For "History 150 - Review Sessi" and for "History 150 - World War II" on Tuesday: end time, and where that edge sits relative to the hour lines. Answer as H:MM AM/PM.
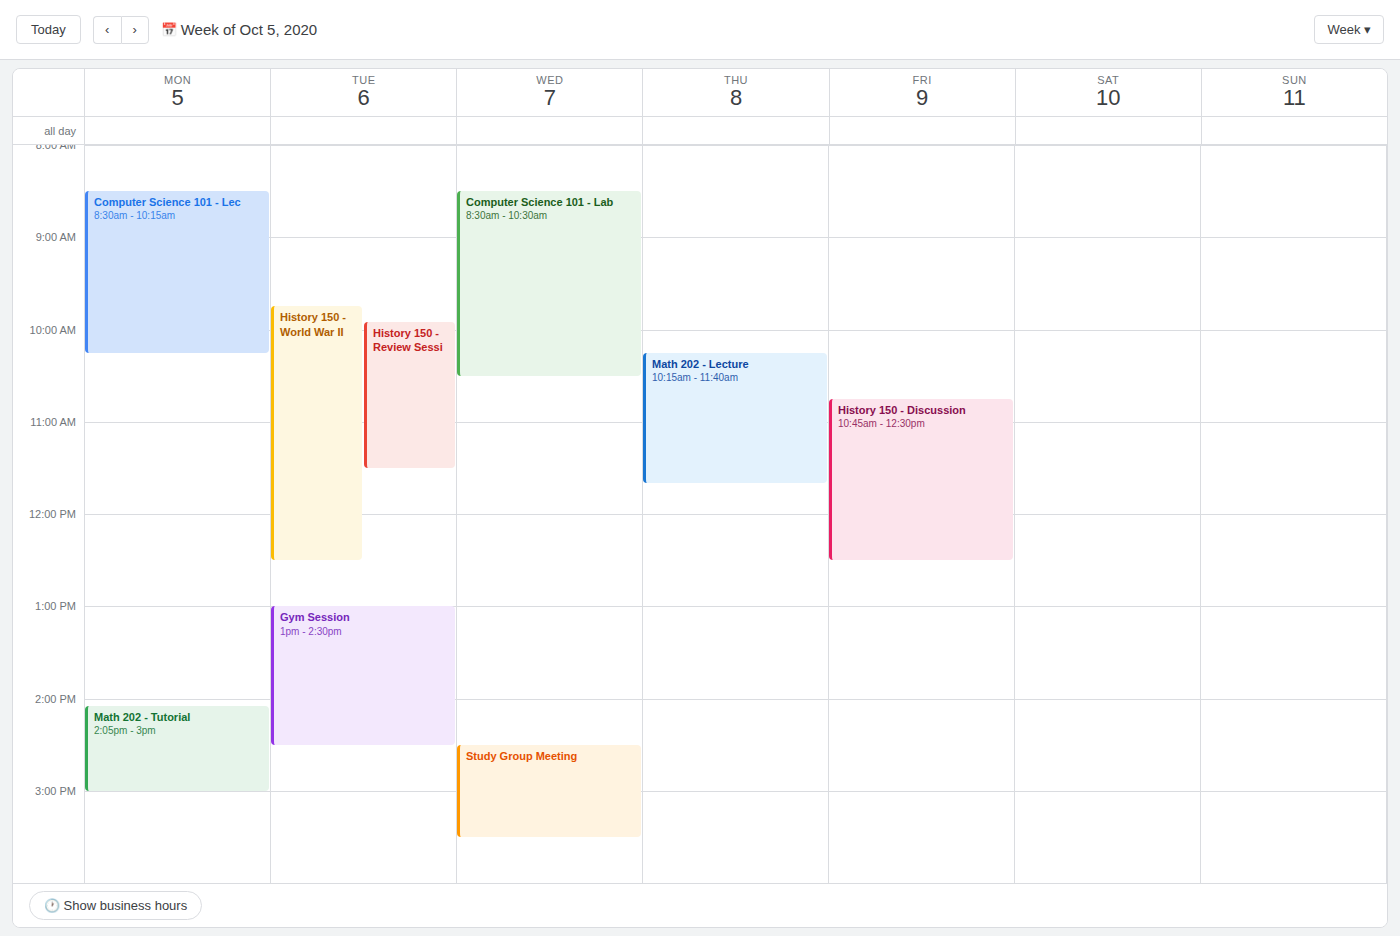
"History 150 - Review Sessi": 11:30 AM, halfway between the 11 AM and 12 PM lines. "History 150 - World War II": 12:30 PM, halfway between the 12 PM and 1 PM lines.